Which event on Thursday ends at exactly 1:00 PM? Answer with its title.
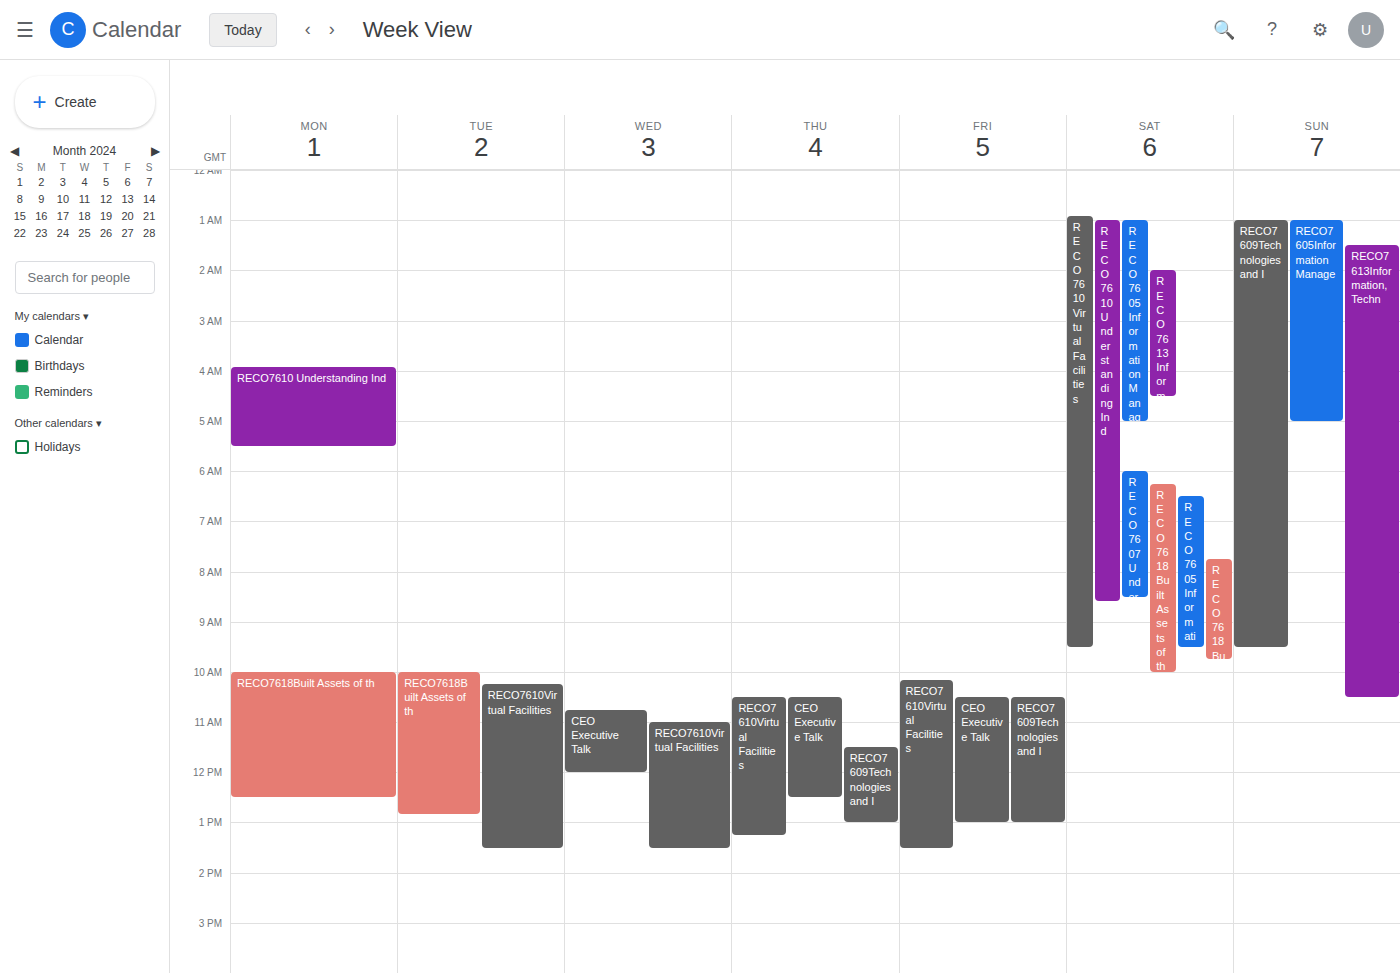
"RECO7609Technologies and I"